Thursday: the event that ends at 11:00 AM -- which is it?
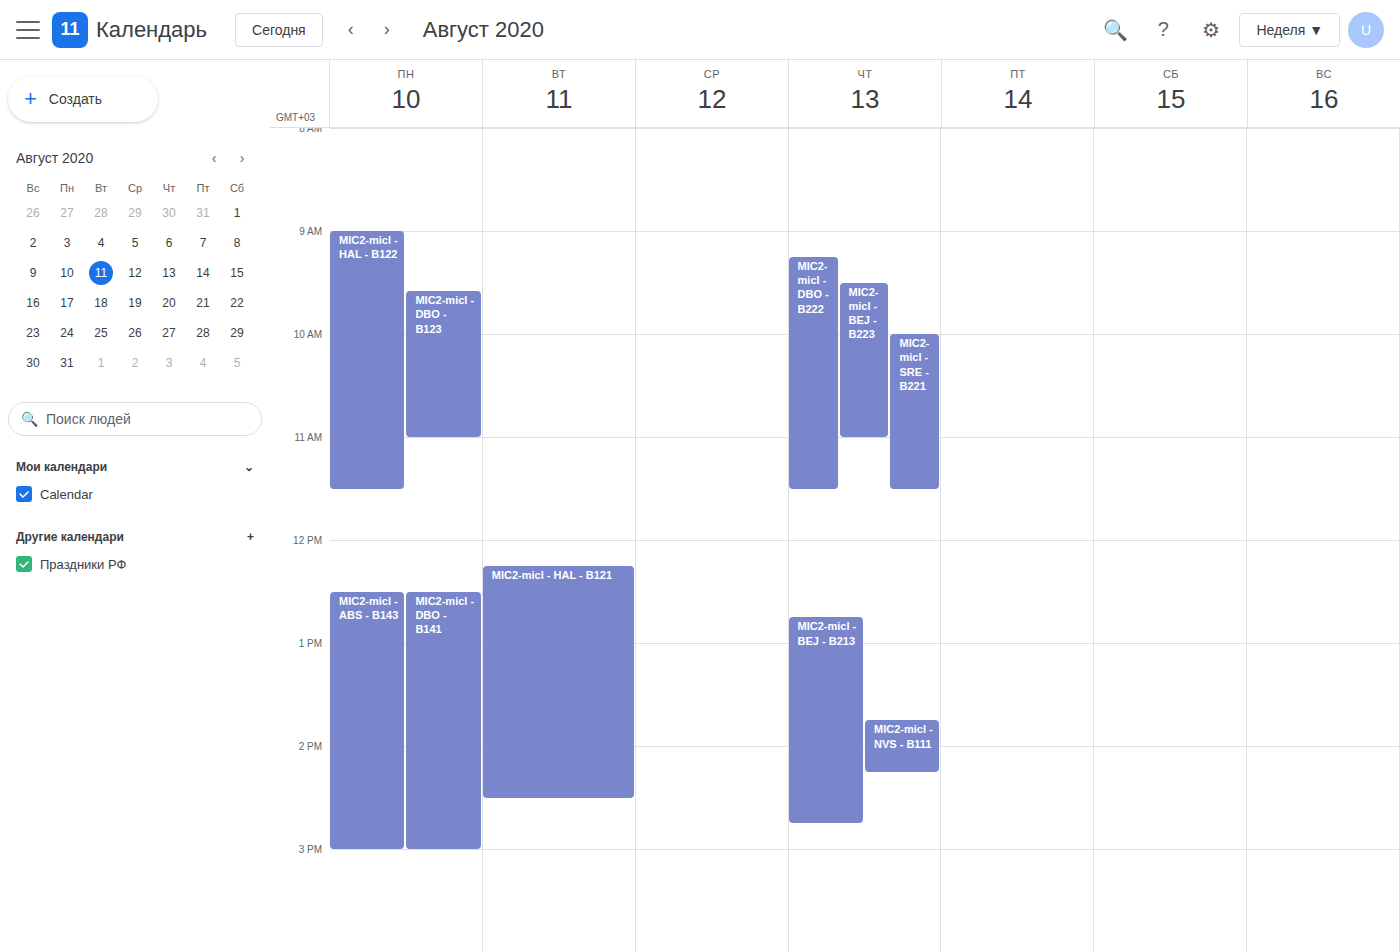
"MIC2-micl - BEJ - B223"